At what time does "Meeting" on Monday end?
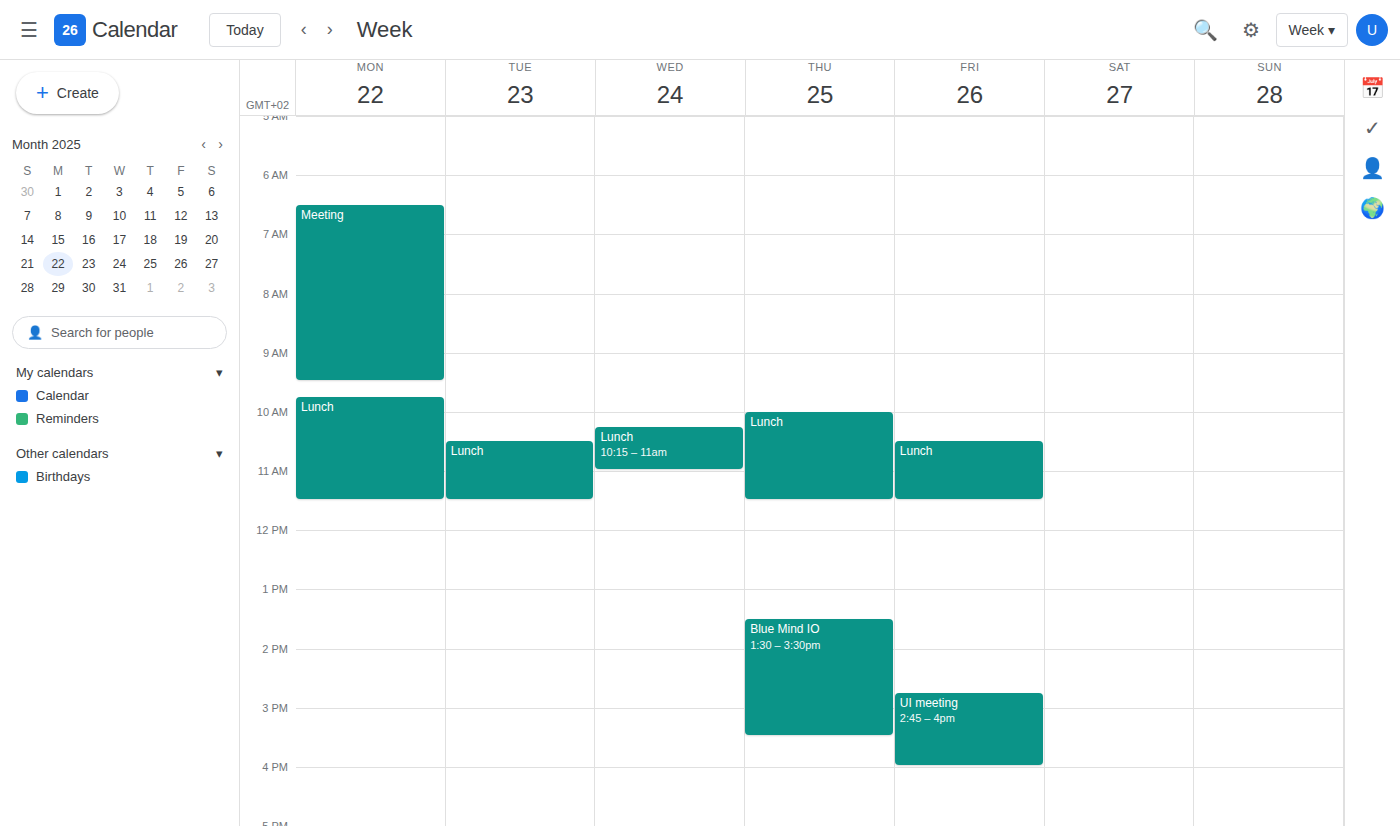
9:30 AM